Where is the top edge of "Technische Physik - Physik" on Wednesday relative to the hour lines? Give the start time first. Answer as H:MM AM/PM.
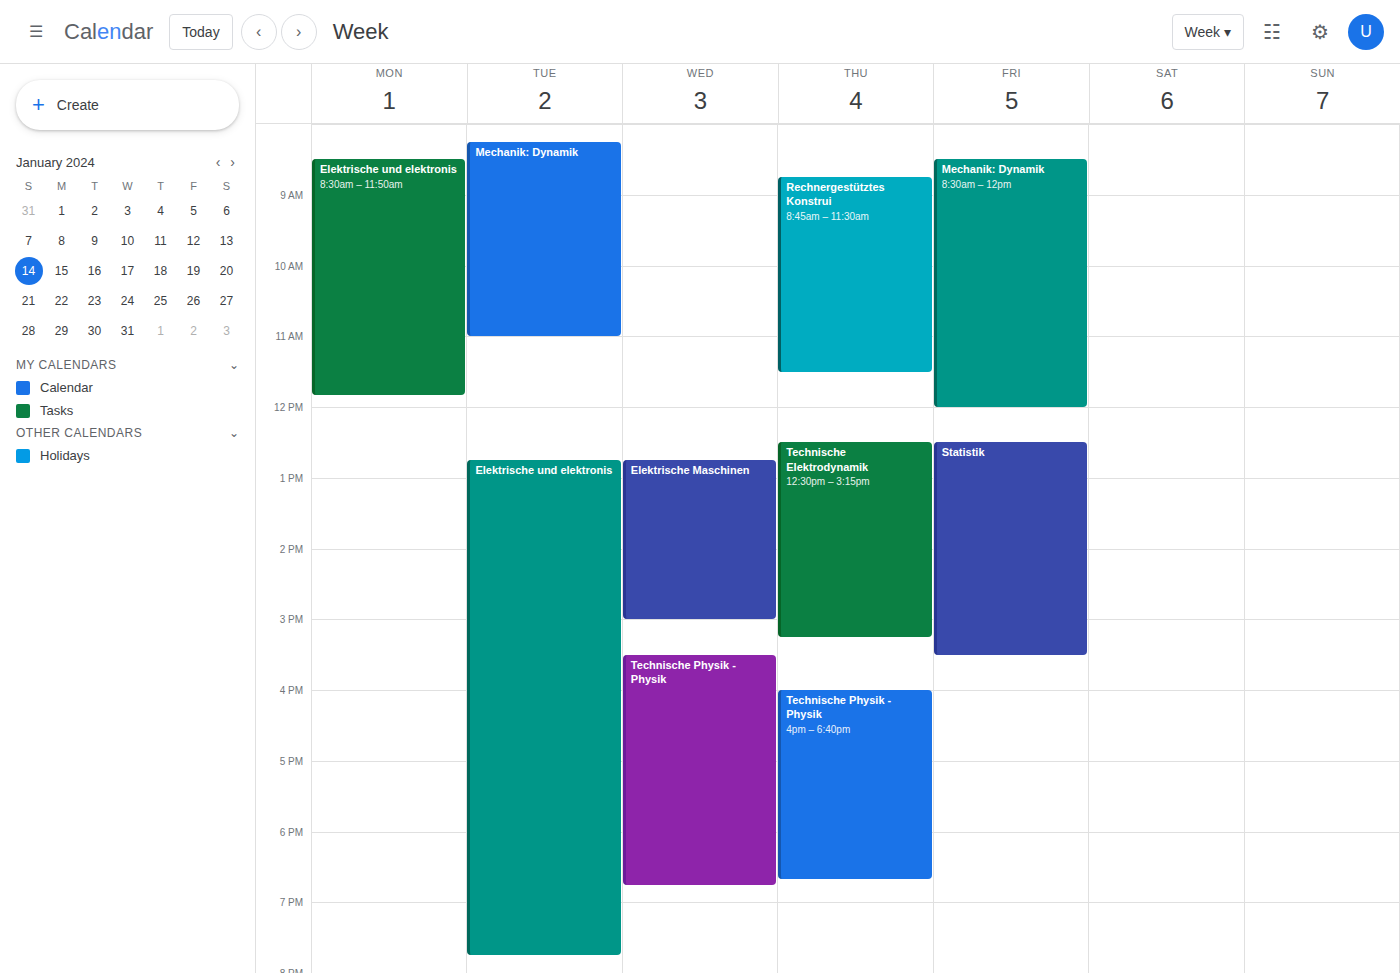
3:30 PM -- halfway between the 3 PM and 4 PM lines.